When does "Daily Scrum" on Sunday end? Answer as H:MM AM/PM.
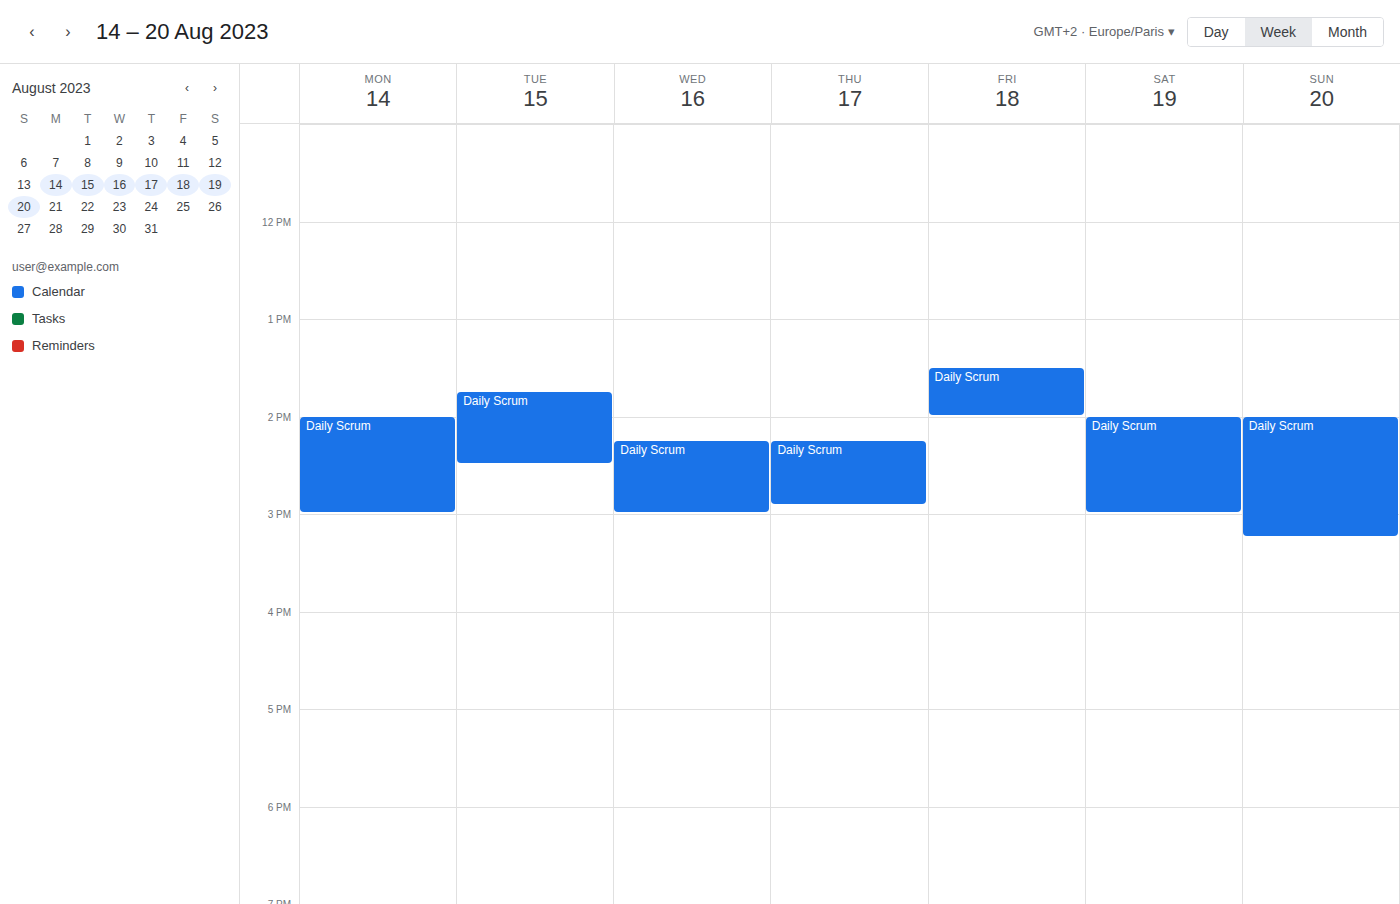
3:15 PM